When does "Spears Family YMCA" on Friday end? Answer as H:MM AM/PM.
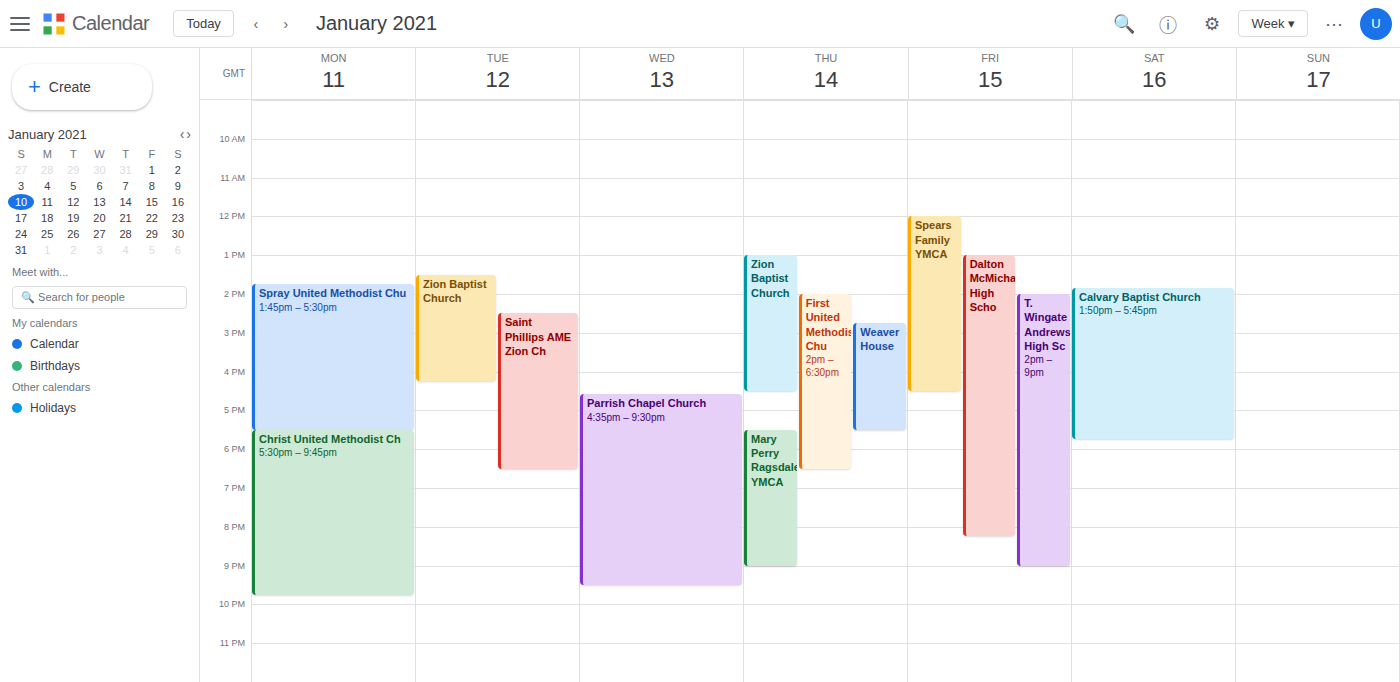
4:30 PM